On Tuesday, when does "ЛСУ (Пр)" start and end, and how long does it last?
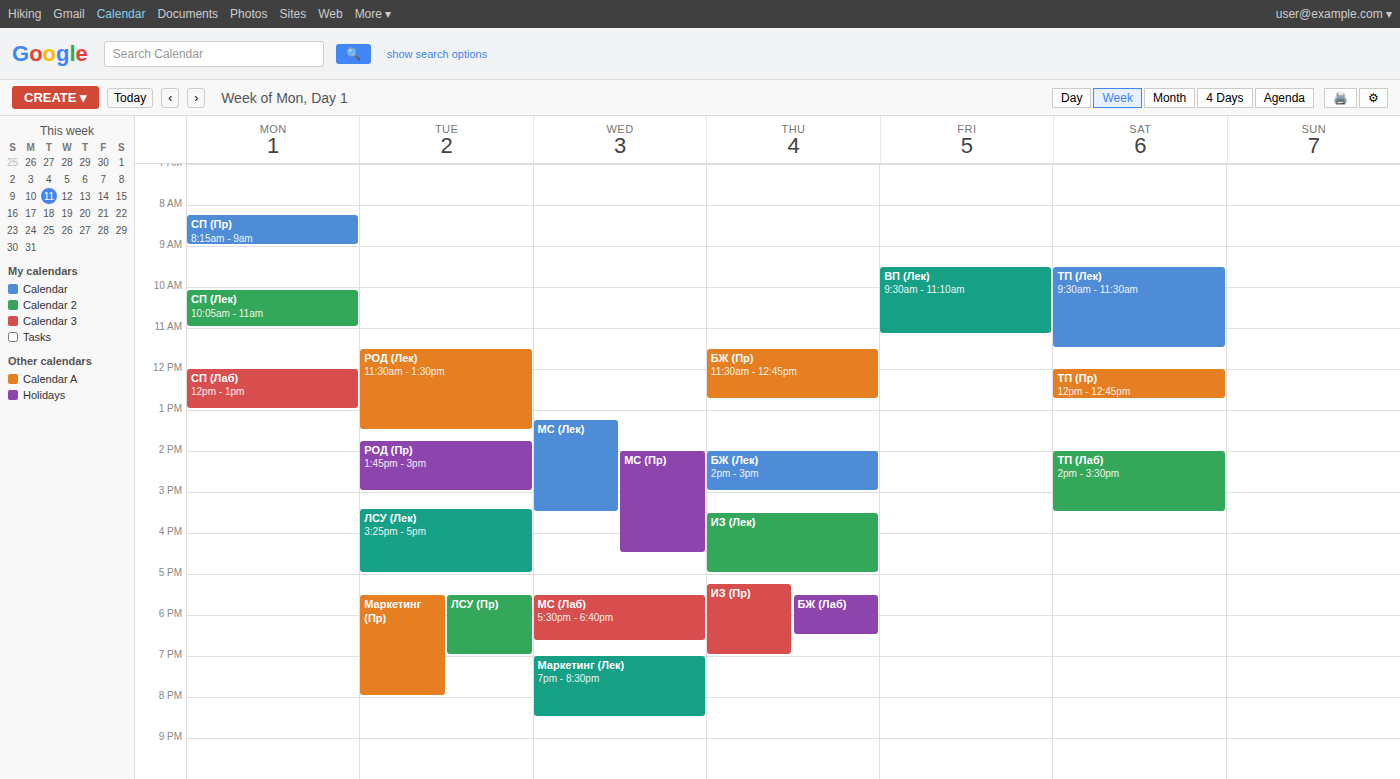
5:30 PM to 7:00 PM, 1 hour 30 minutes